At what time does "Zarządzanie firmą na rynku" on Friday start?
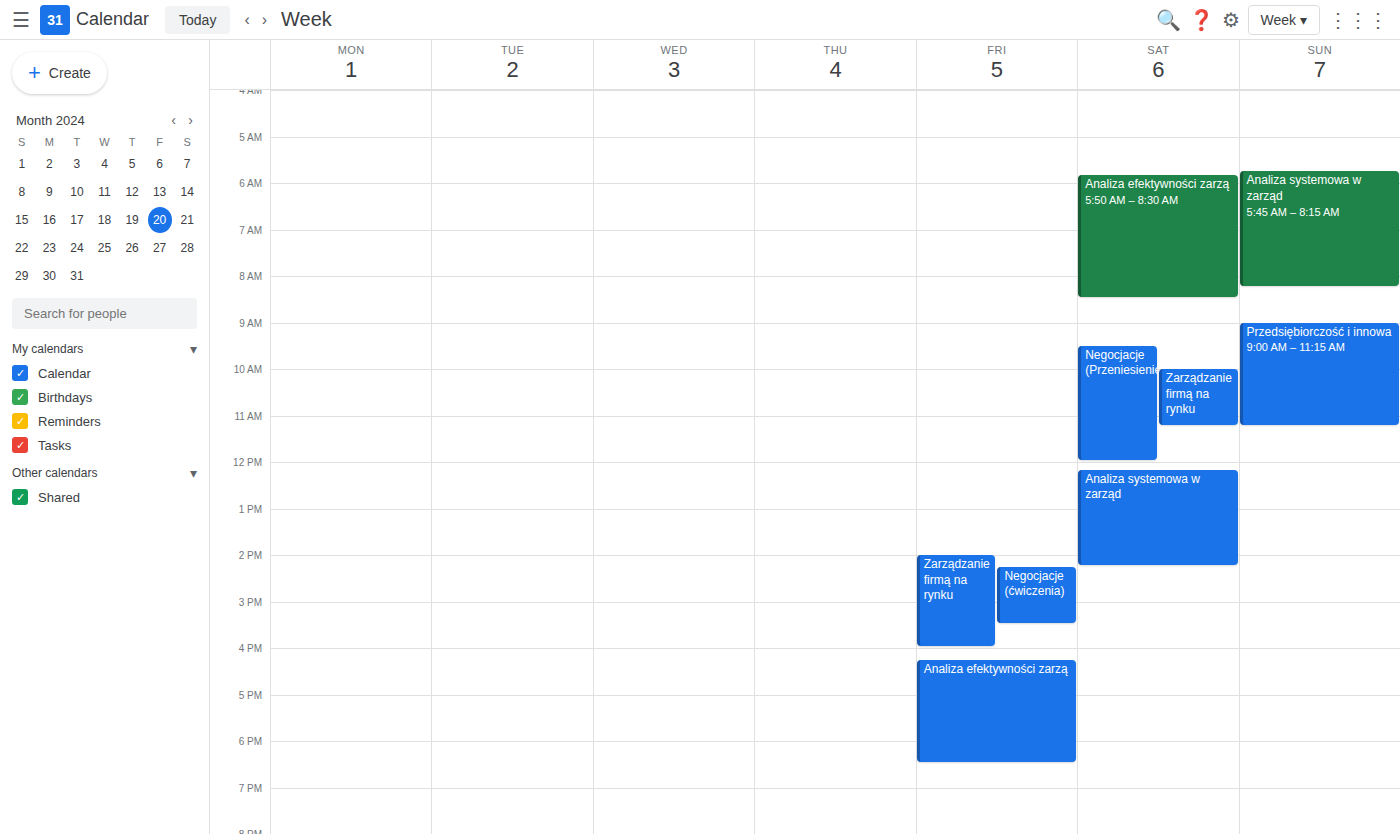
2:00 PM